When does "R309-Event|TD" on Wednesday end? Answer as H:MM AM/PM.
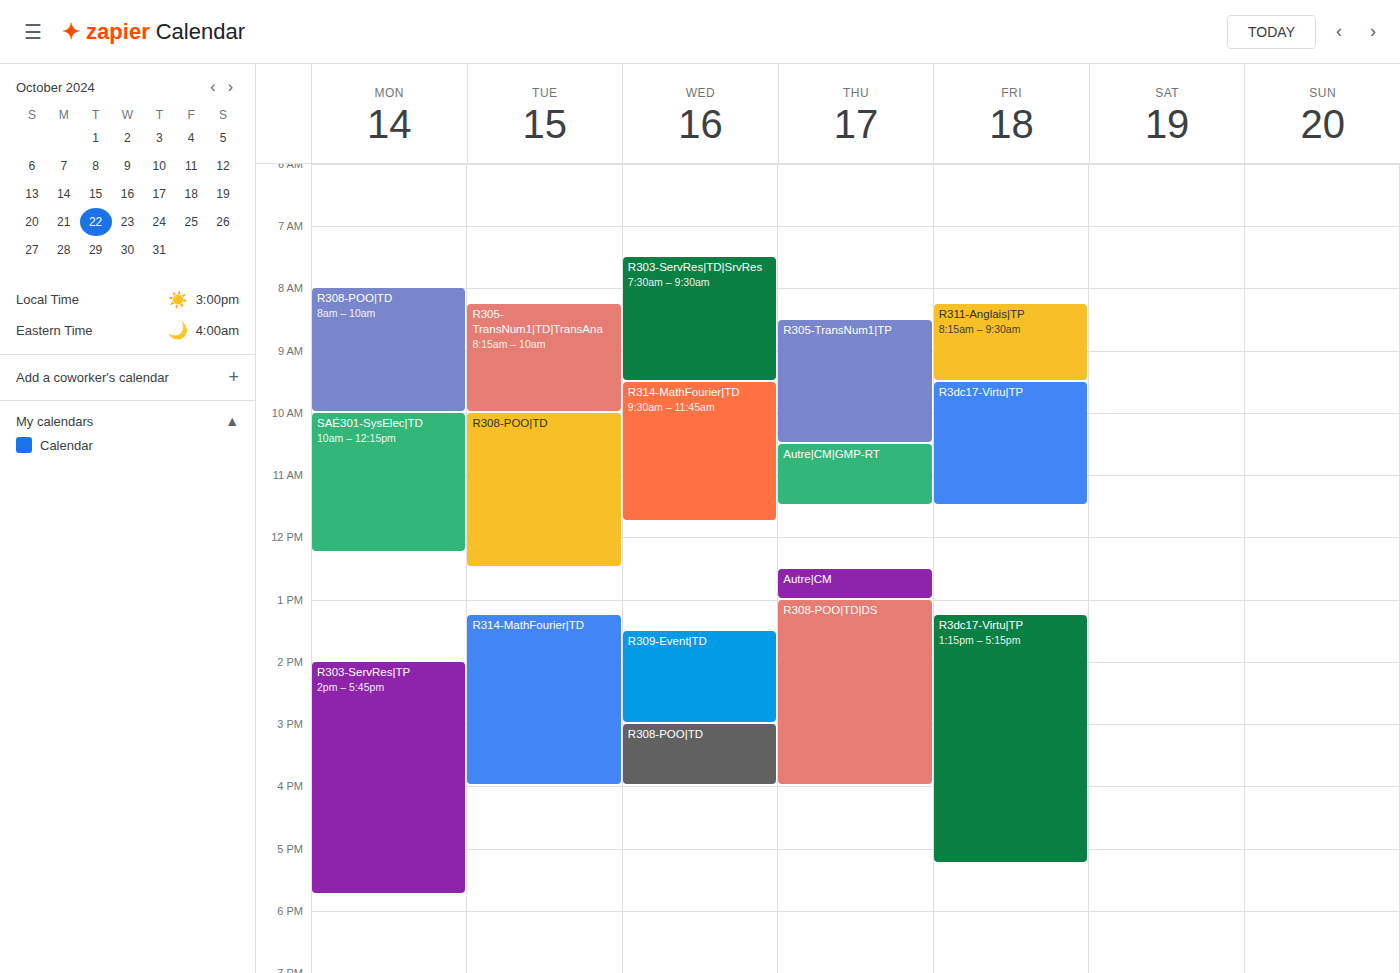
3:00 PM